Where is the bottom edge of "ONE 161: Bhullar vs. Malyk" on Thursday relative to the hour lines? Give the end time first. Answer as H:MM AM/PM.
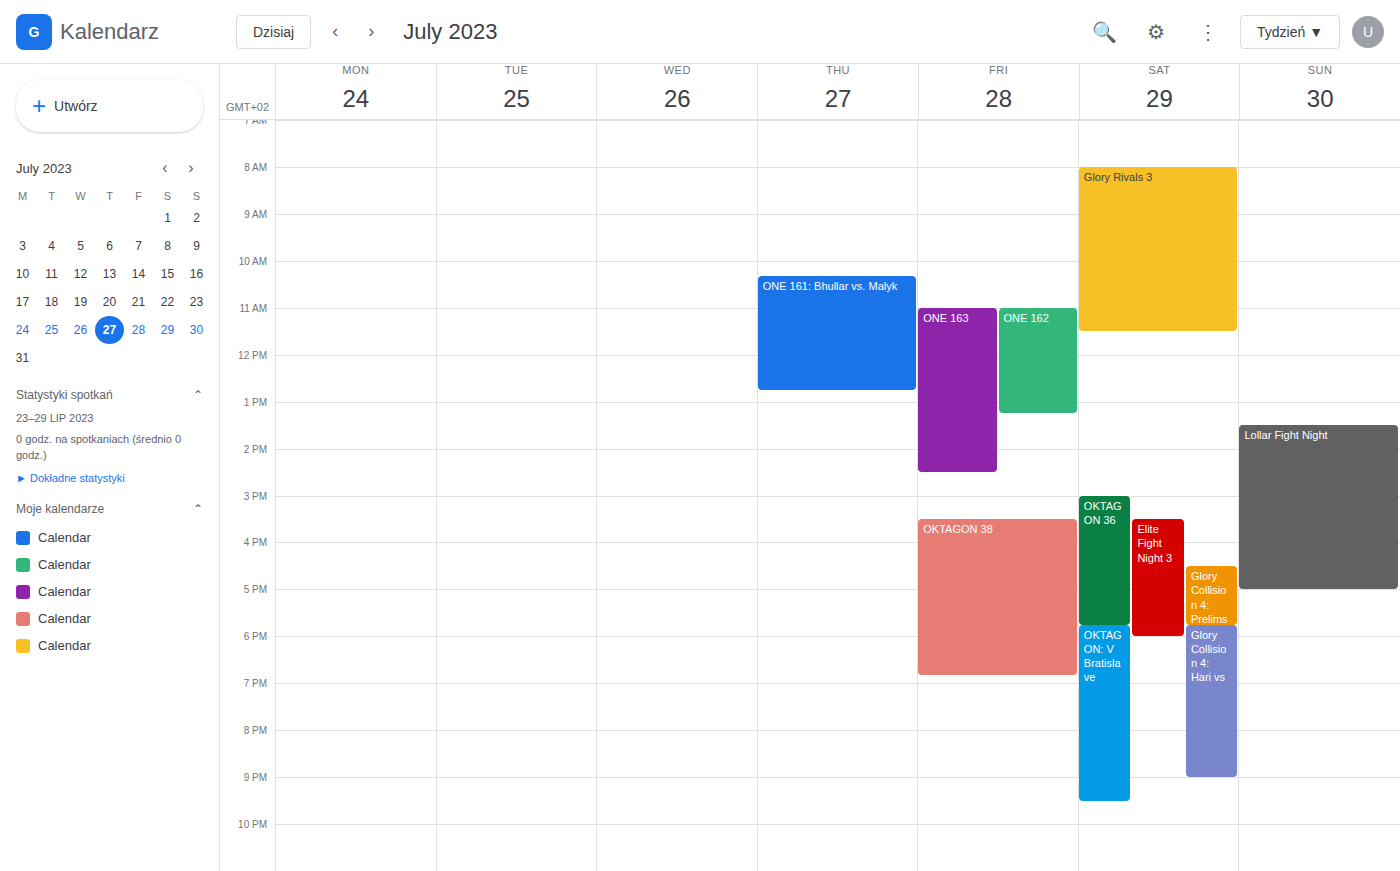
12:45 PM -- neither: three quarters of the way from the 12 PM line to the 1 PM line.